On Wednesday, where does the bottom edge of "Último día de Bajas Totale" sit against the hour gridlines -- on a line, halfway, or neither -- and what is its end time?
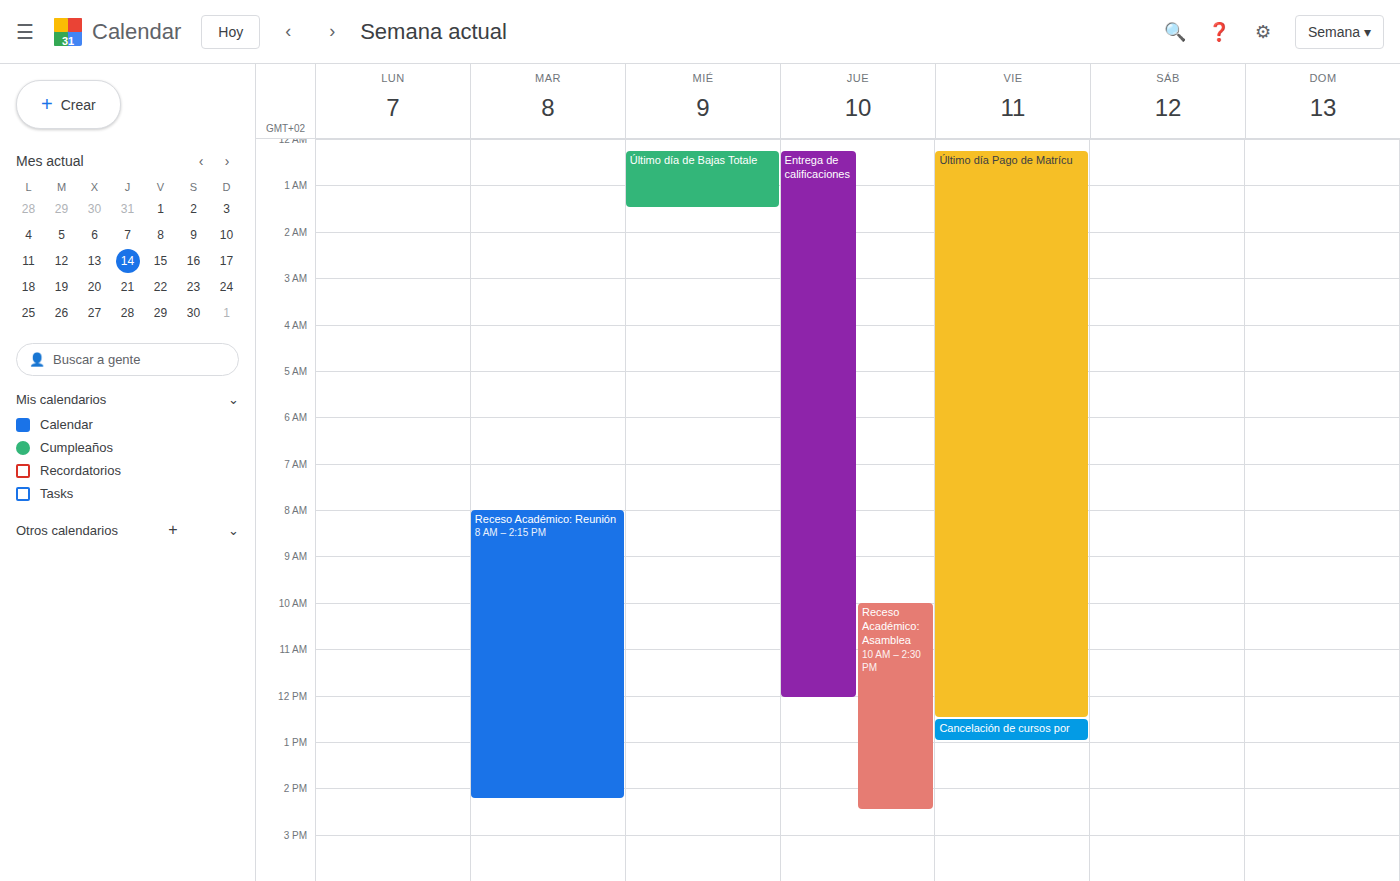
1:30 AM -- halfway between the 1 AM and 2 AM lines.